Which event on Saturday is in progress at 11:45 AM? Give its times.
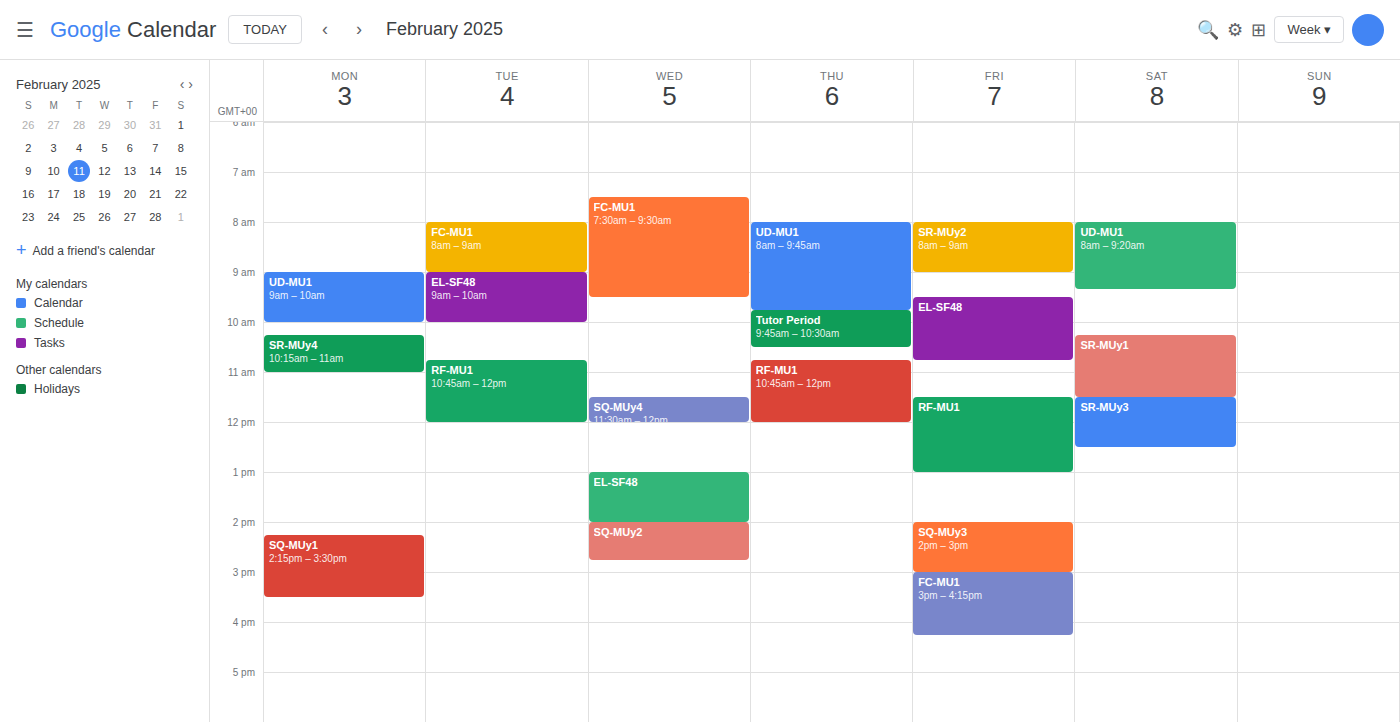
"SR-MUy3", 11:30 AM to 12:30 PM